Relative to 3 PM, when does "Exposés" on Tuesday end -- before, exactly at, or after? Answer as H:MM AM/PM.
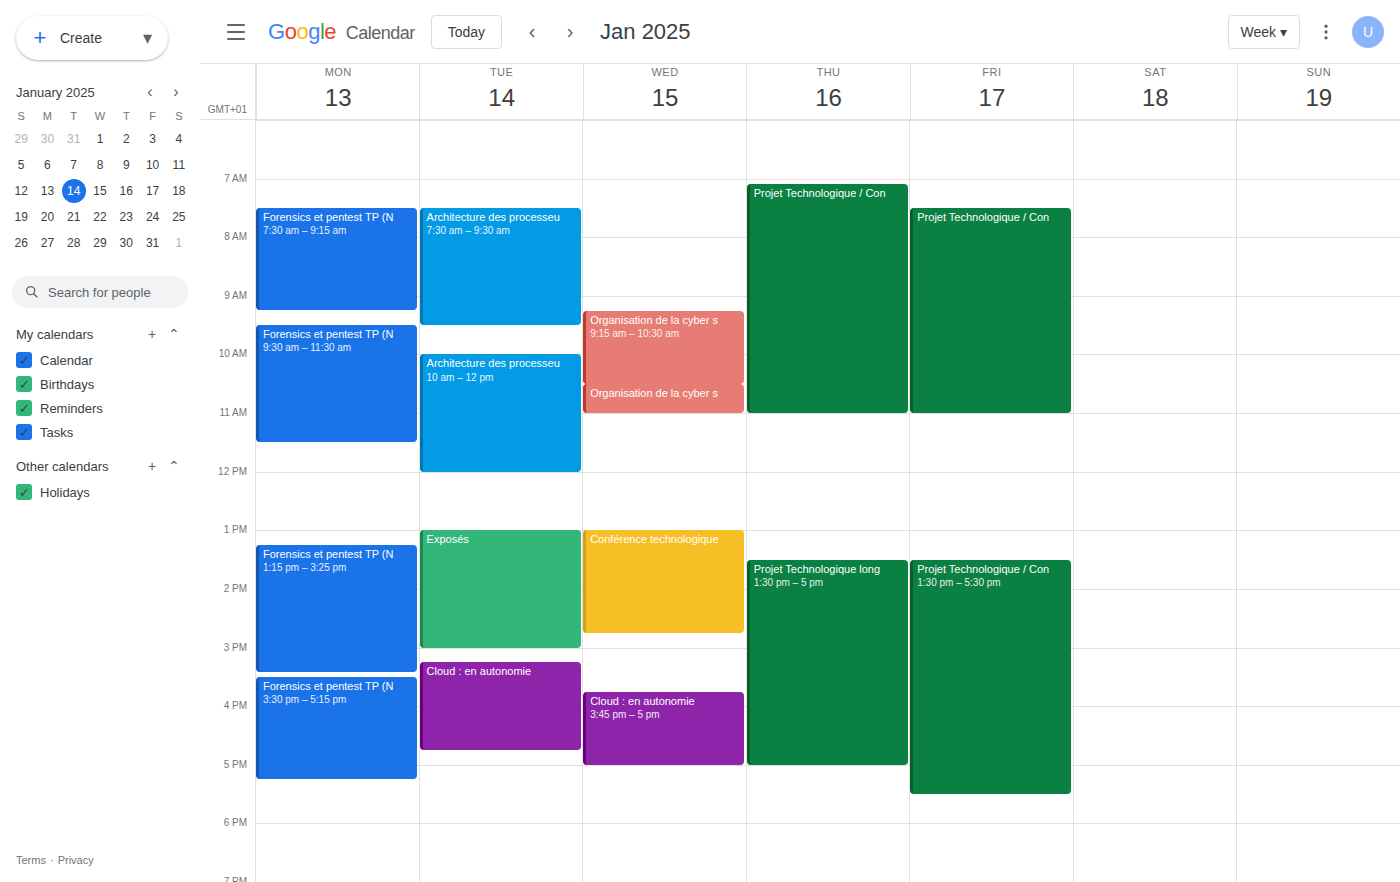
3:00 PM -- exactly at 3 PM, on the 3 PM line.